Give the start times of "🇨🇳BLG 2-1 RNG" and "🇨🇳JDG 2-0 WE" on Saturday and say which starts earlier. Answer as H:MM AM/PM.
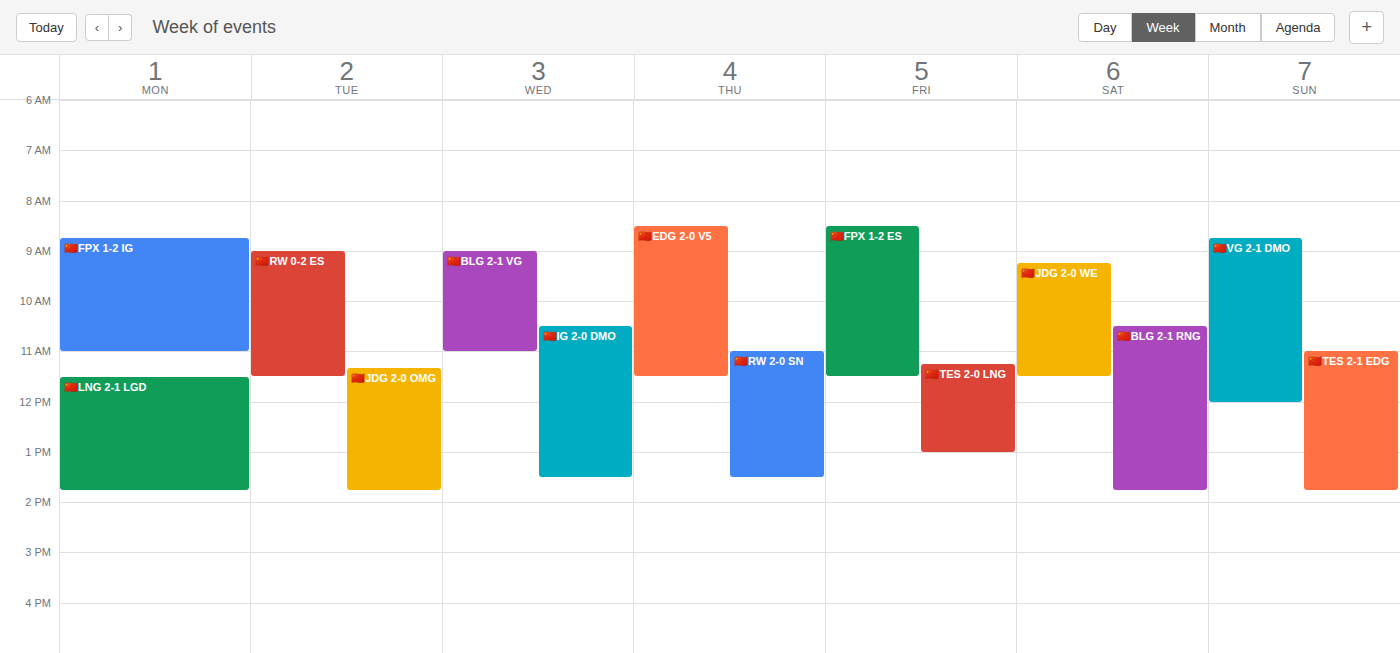
"🇨🇳JDG 2-0 WE" 9:15 AM; "🇨🇳BLG 2-1 RNG" 10:30 AM.